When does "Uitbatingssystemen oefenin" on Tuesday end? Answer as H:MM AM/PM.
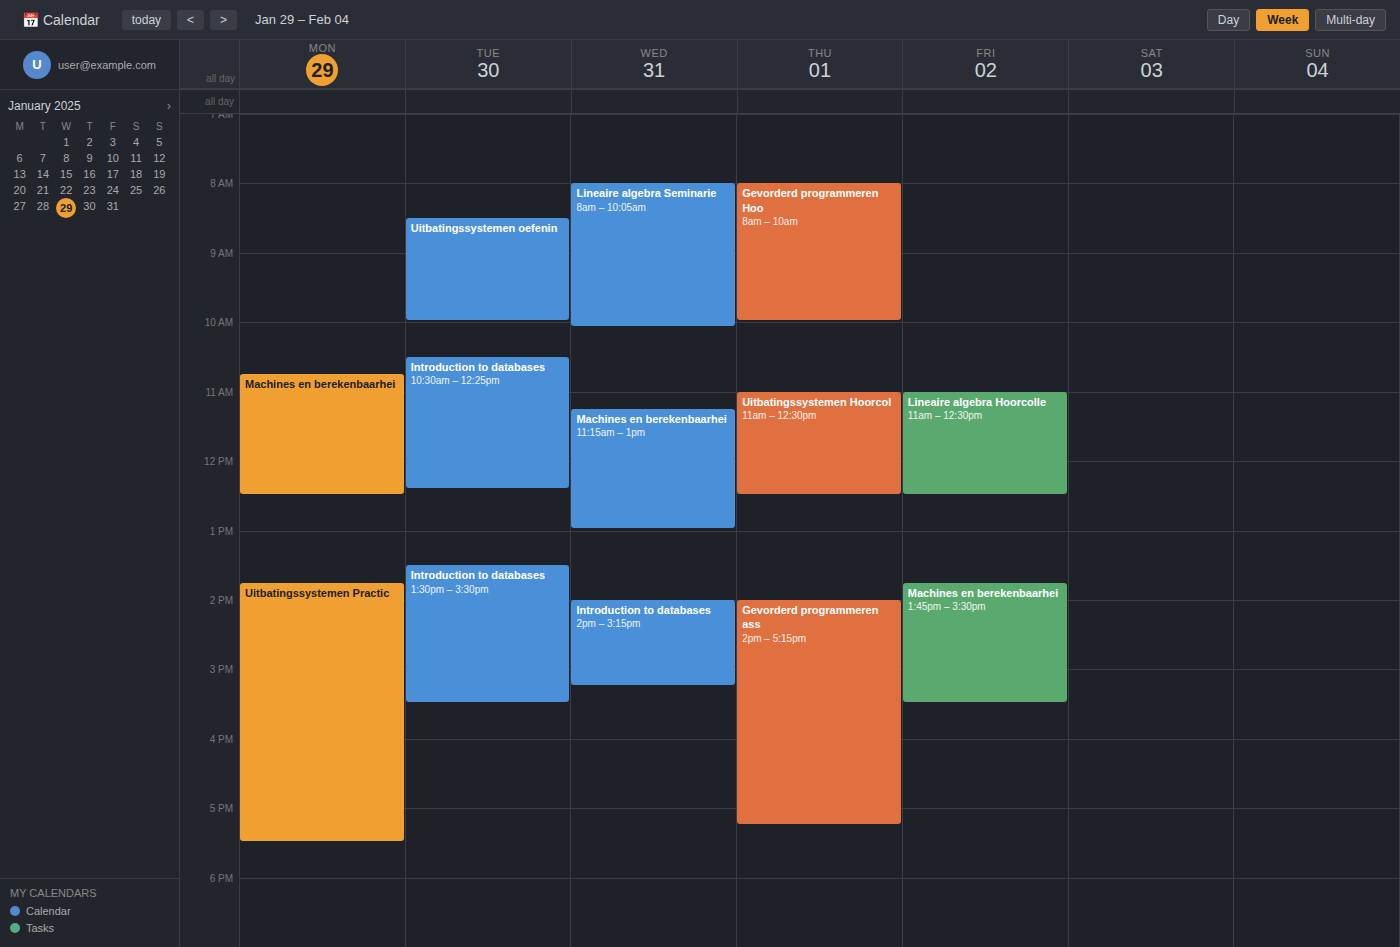
10:00 AM